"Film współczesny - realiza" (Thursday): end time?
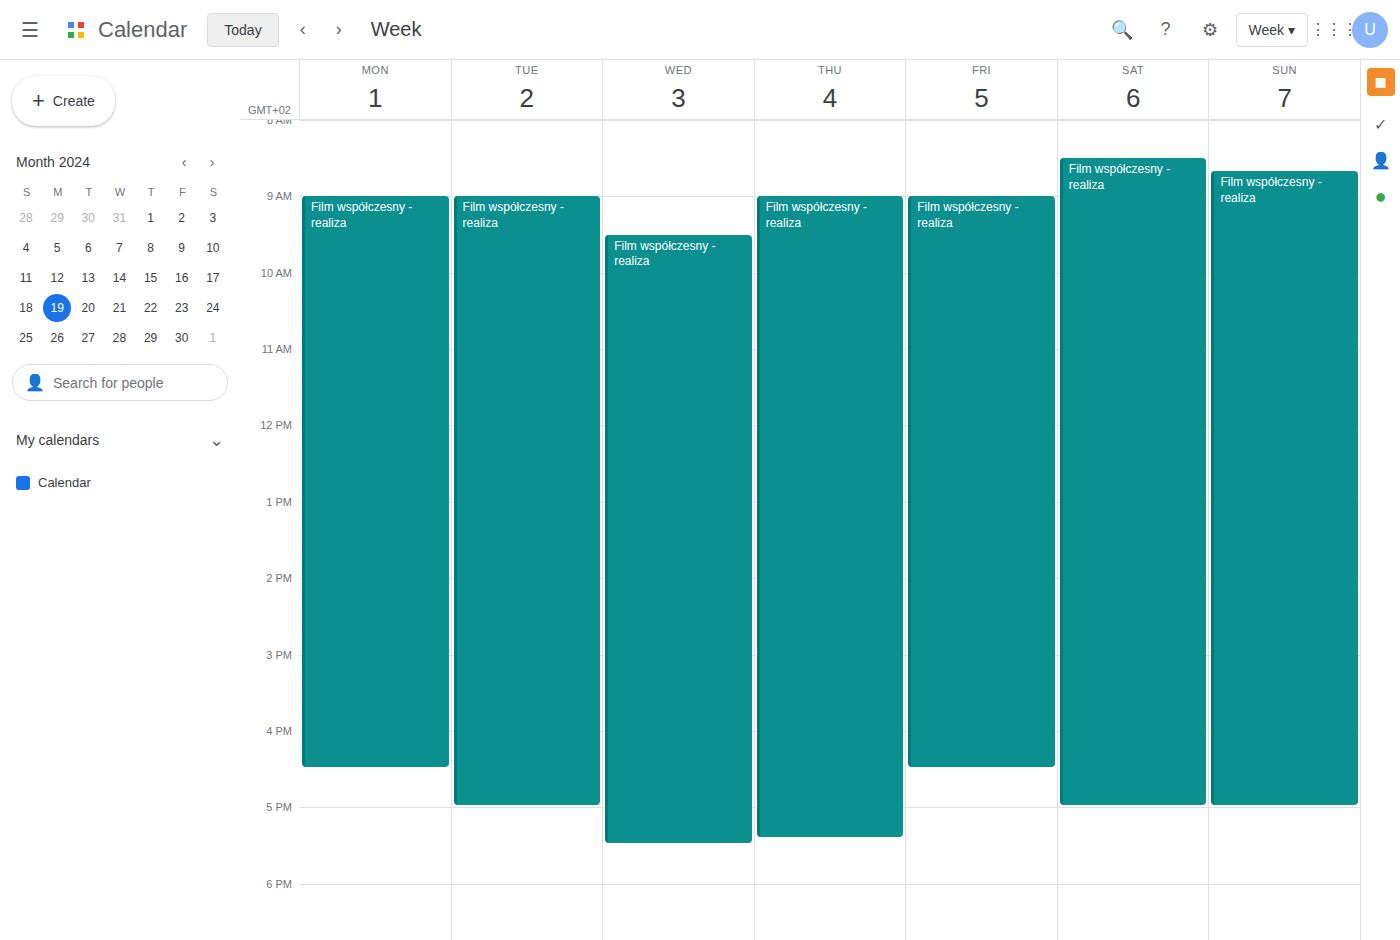
5:25 PM